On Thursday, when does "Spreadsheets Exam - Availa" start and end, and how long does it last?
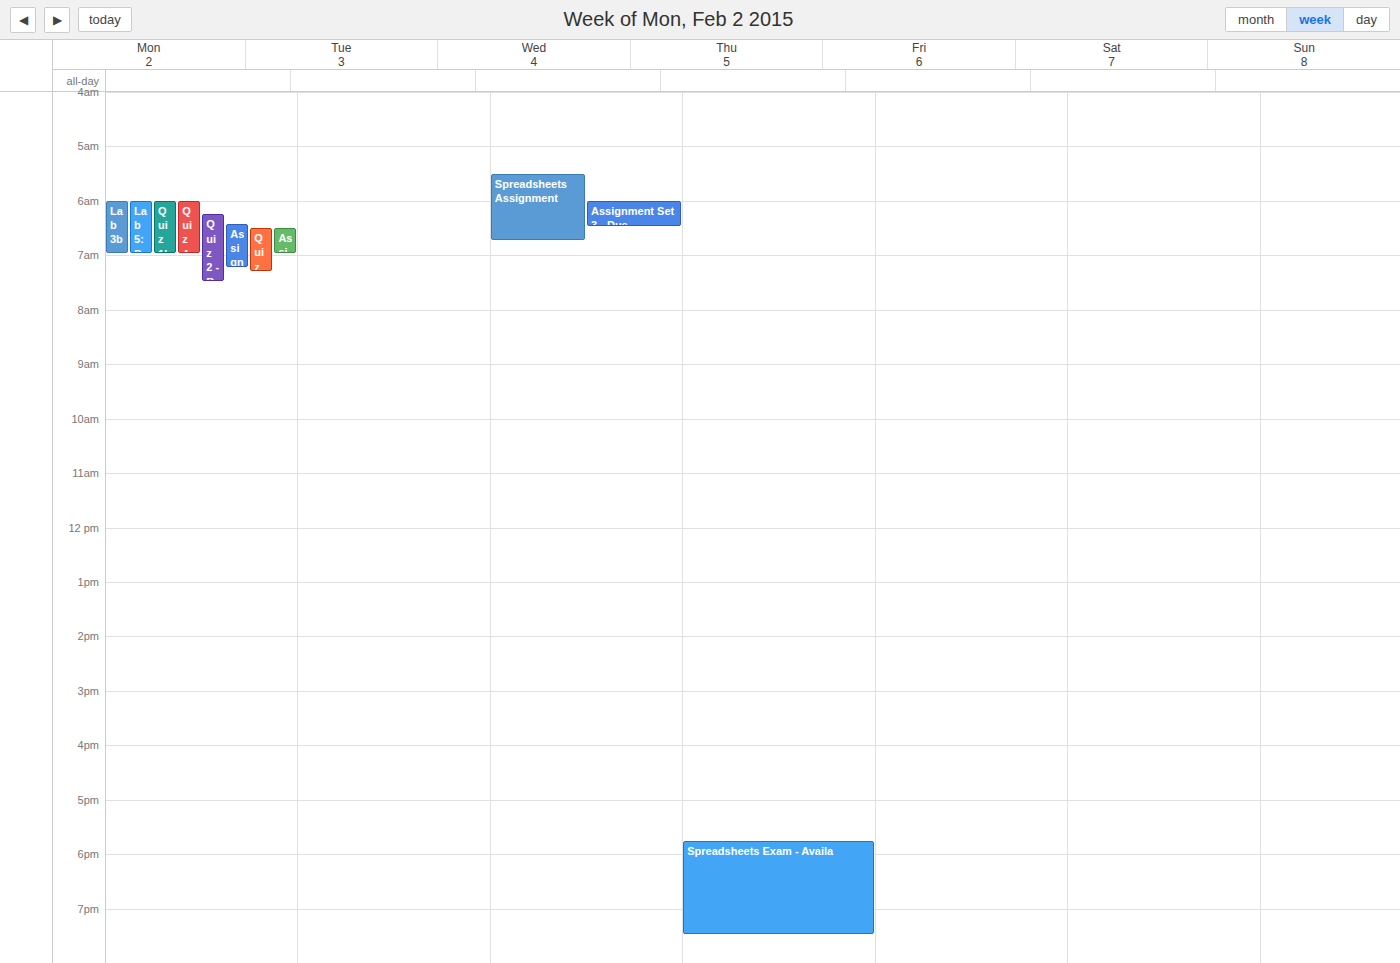
5:45 PM to 7:30 PM, 1 hour 45 minutes